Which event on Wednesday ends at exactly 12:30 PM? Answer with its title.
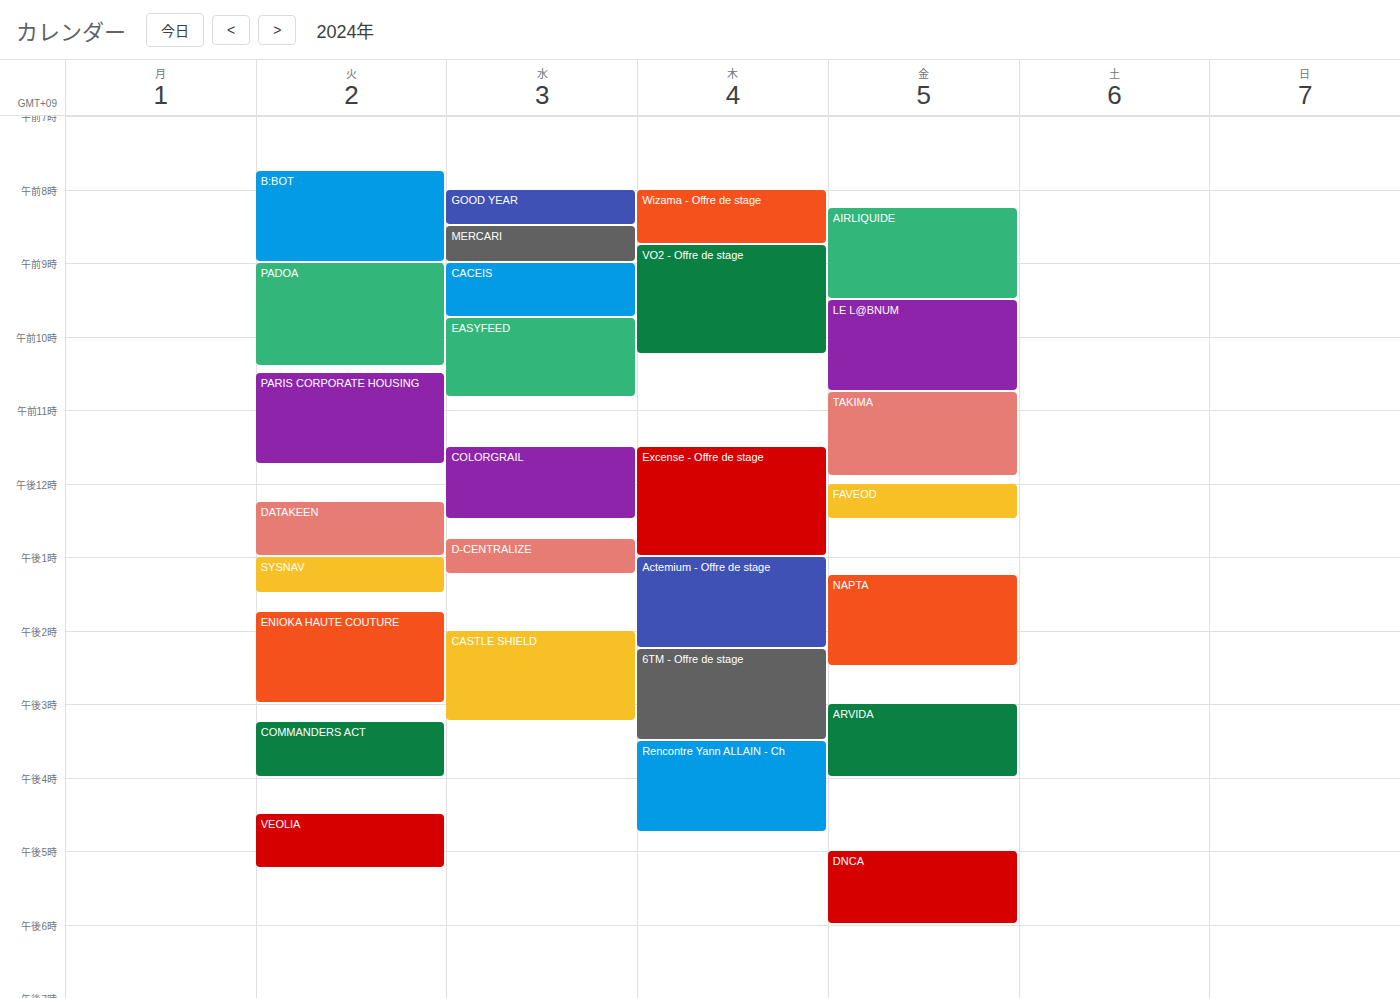
"COLORGRAIL"